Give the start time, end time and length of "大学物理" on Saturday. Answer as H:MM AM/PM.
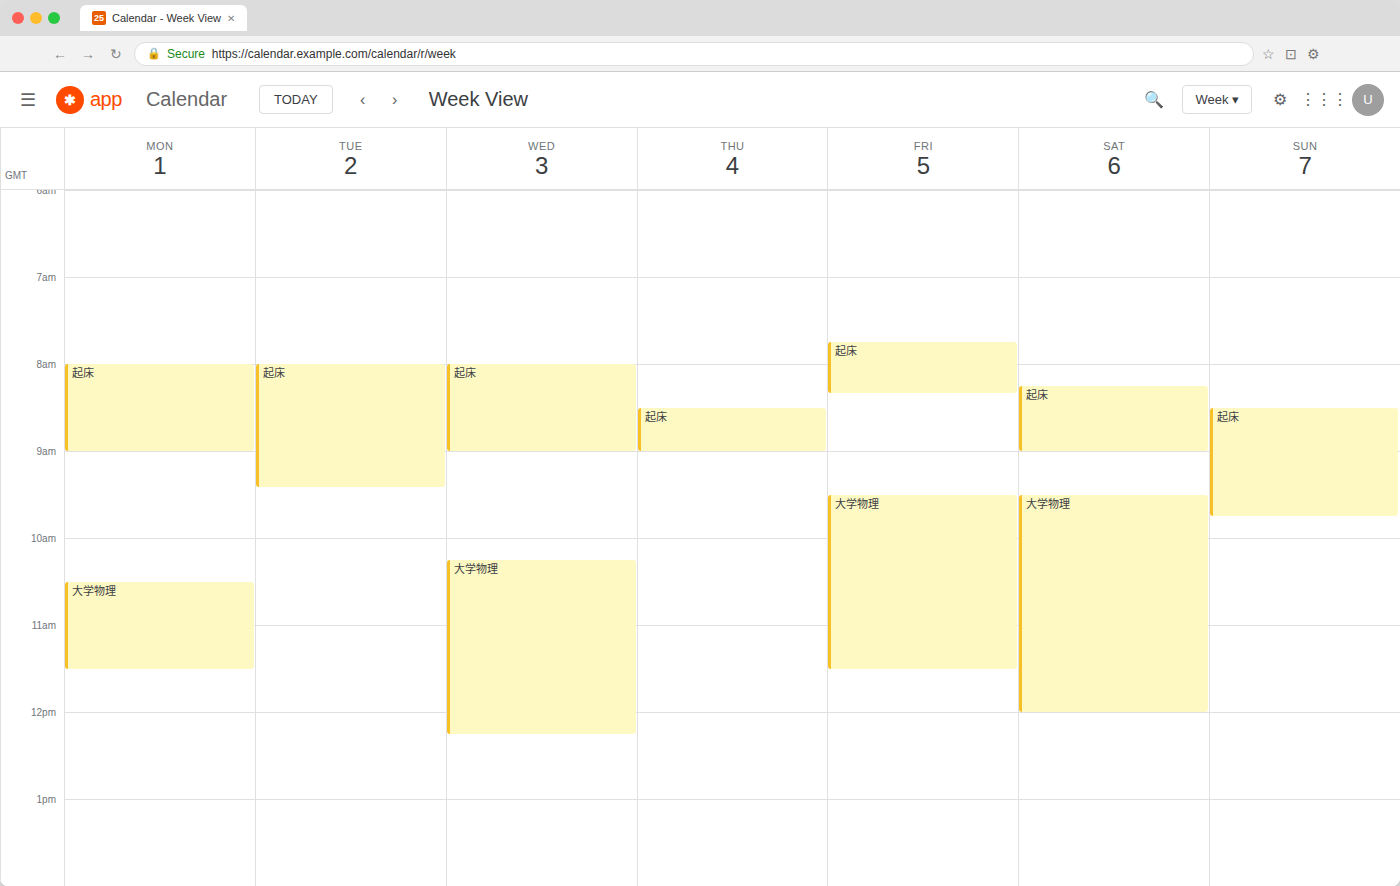
9:30 AM to 12:00 PM, 2 hours 30 minutes